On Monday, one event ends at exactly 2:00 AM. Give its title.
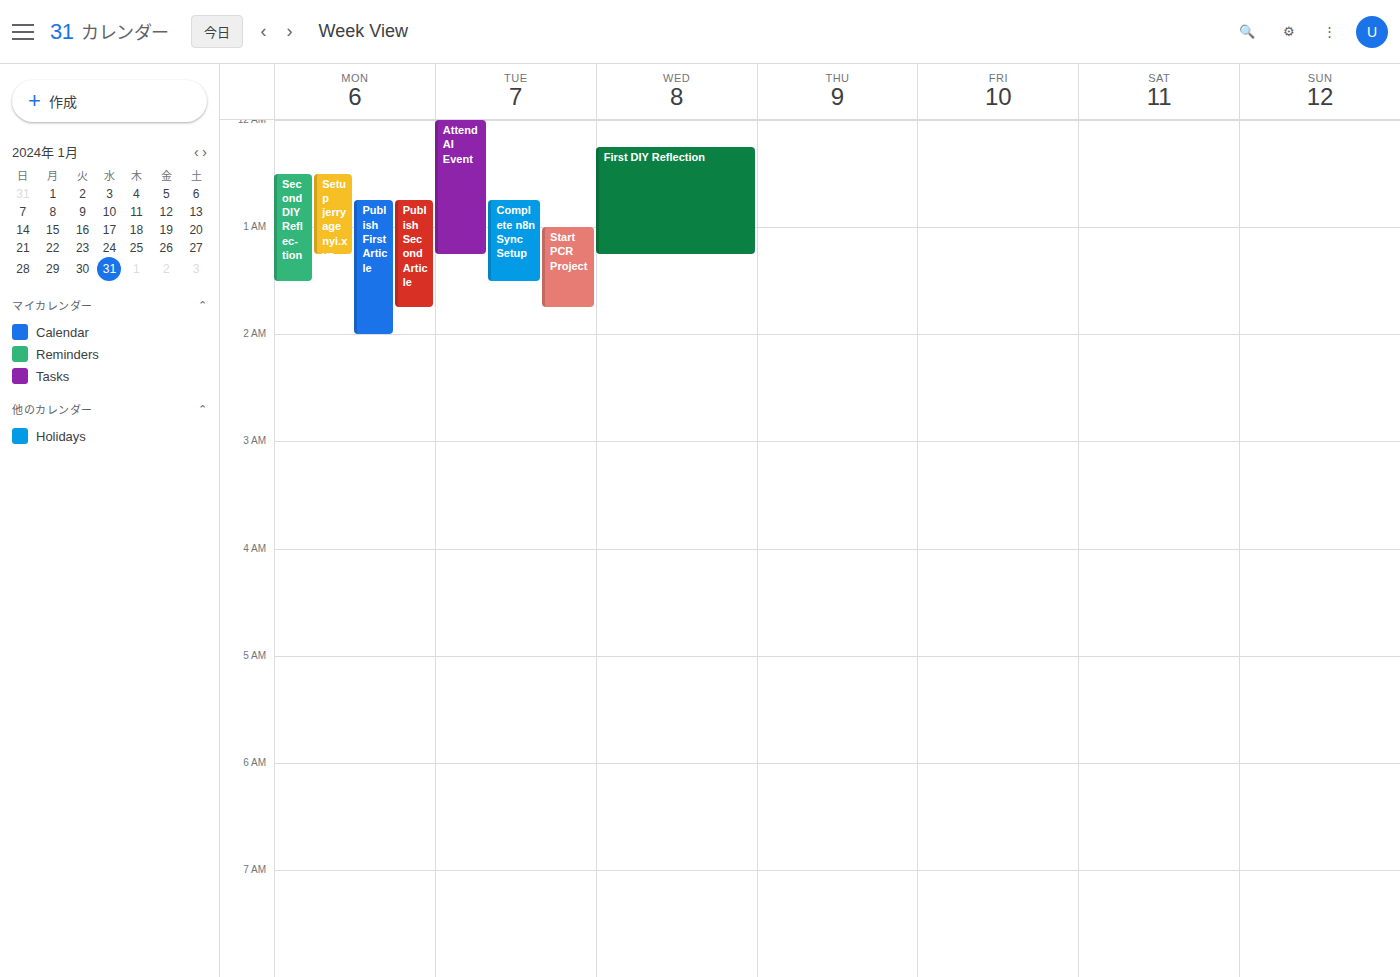
"Publish First Article"